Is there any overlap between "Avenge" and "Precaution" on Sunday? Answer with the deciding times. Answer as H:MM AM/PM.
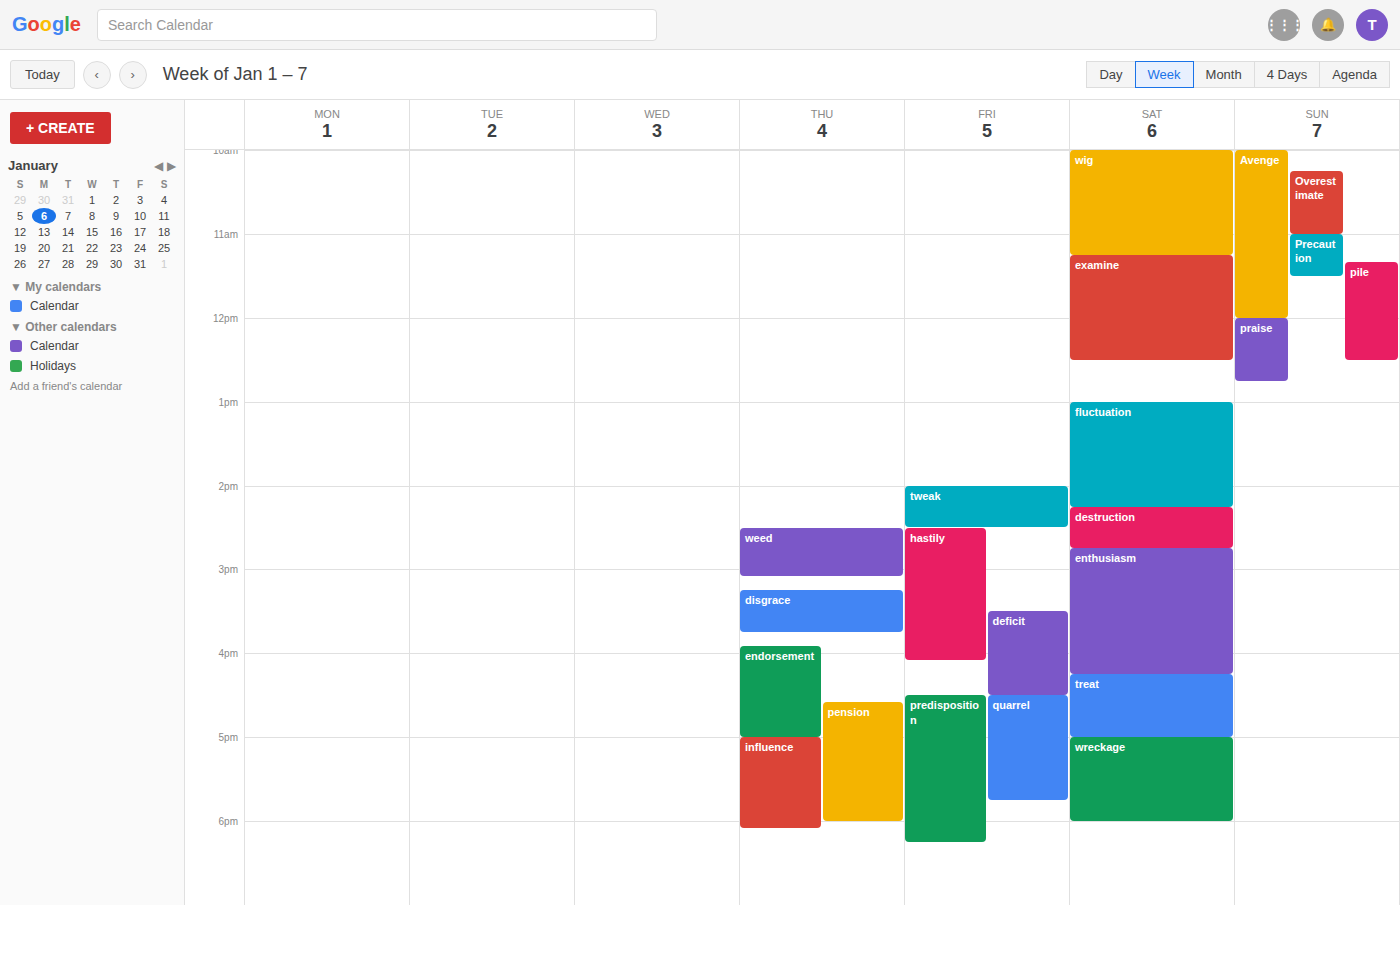
"Precaution" runs 11:00 AM to 11:30 AM, inside "Avenge" -- they overlap.